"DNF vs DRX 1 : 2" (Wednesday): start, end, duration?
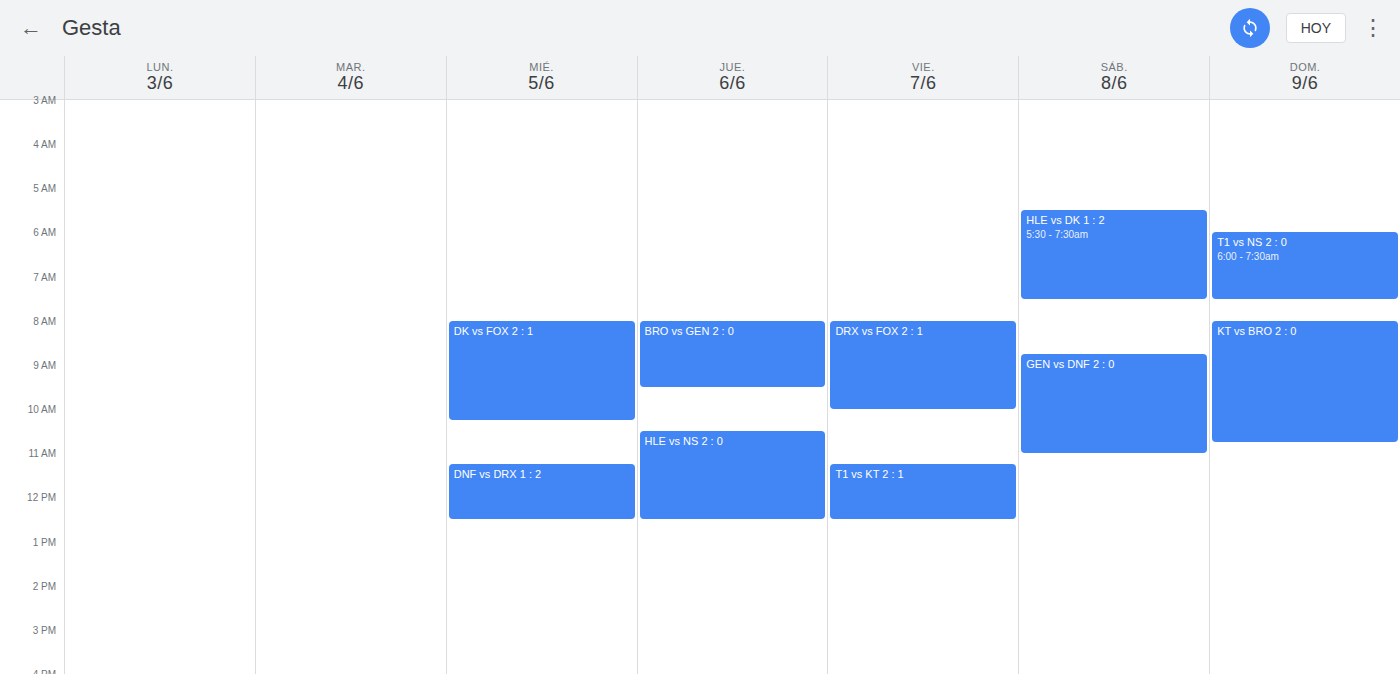
11:15 AM to 12:30 PM, 1 hour 15 minutes